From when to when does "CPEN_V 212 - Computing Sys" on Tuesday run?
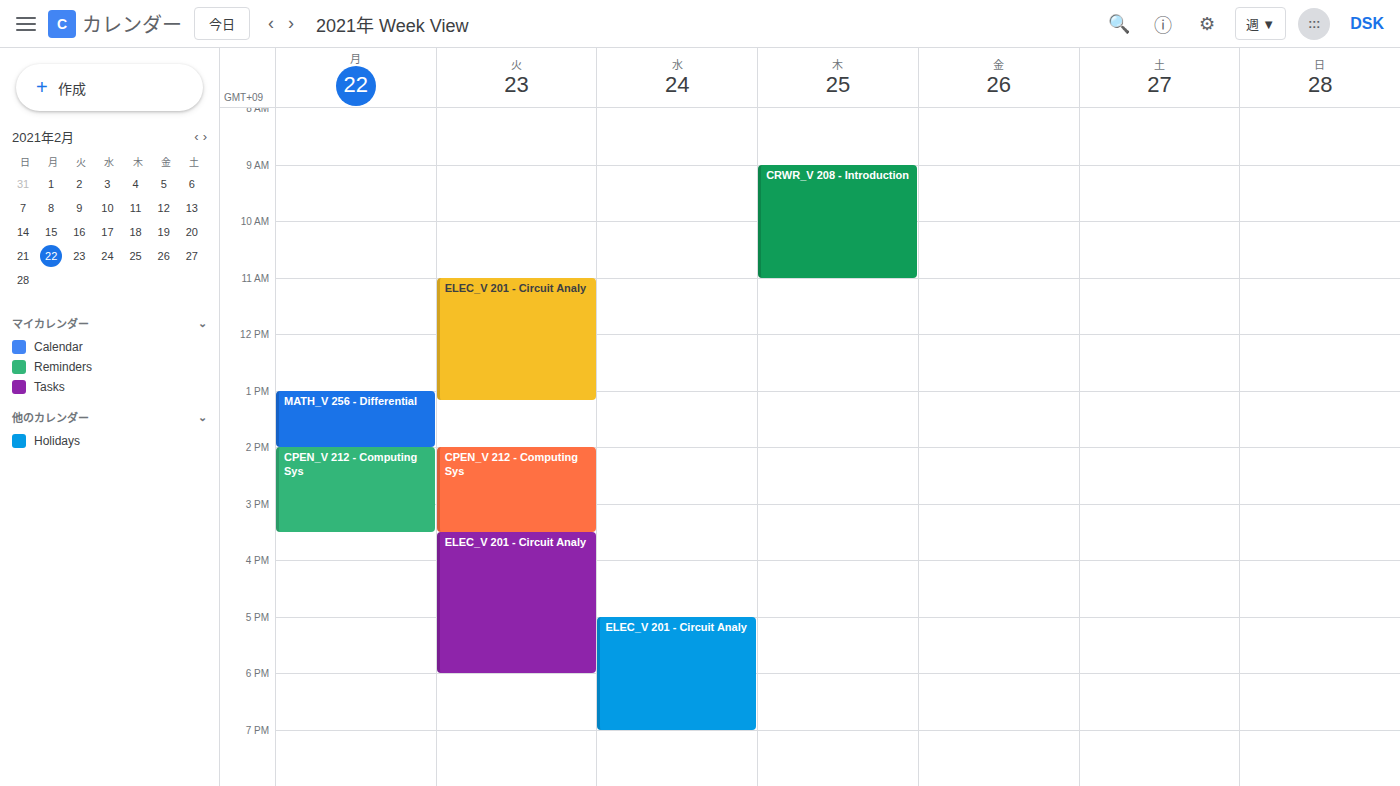
2:00 PM to 3:30 PM